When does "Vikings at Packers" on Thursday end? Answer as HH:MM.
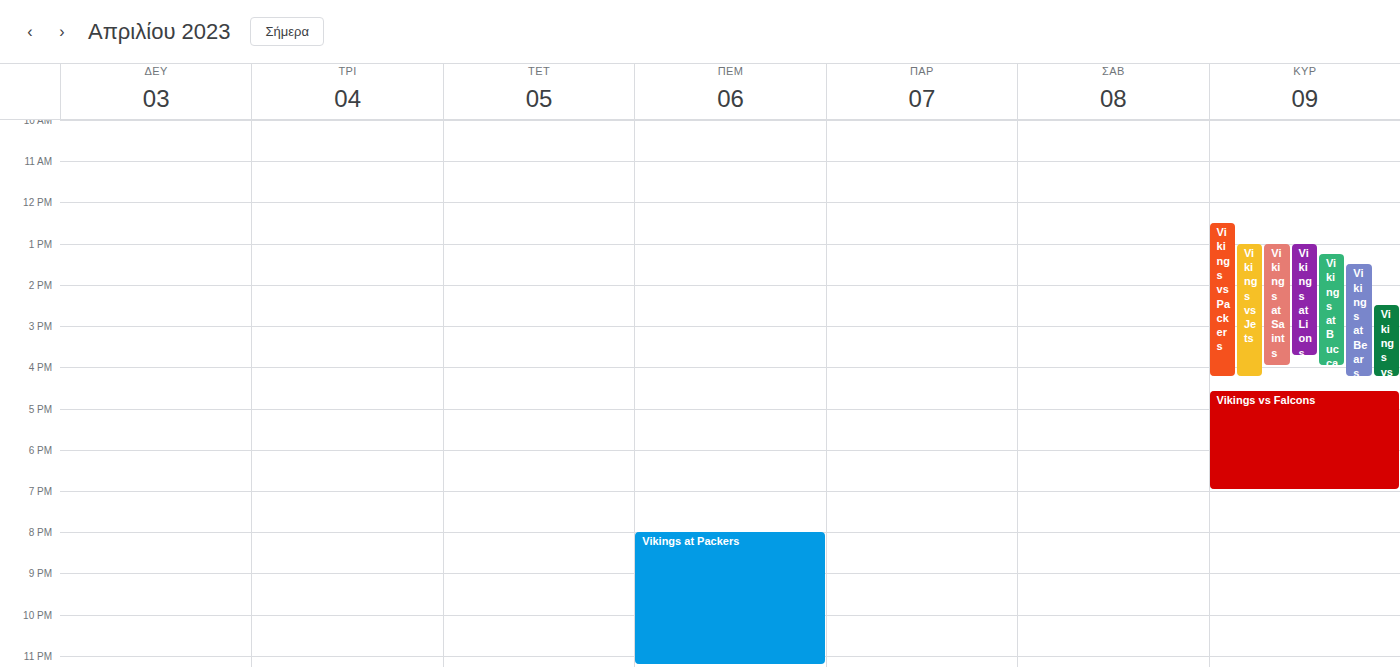
23:15